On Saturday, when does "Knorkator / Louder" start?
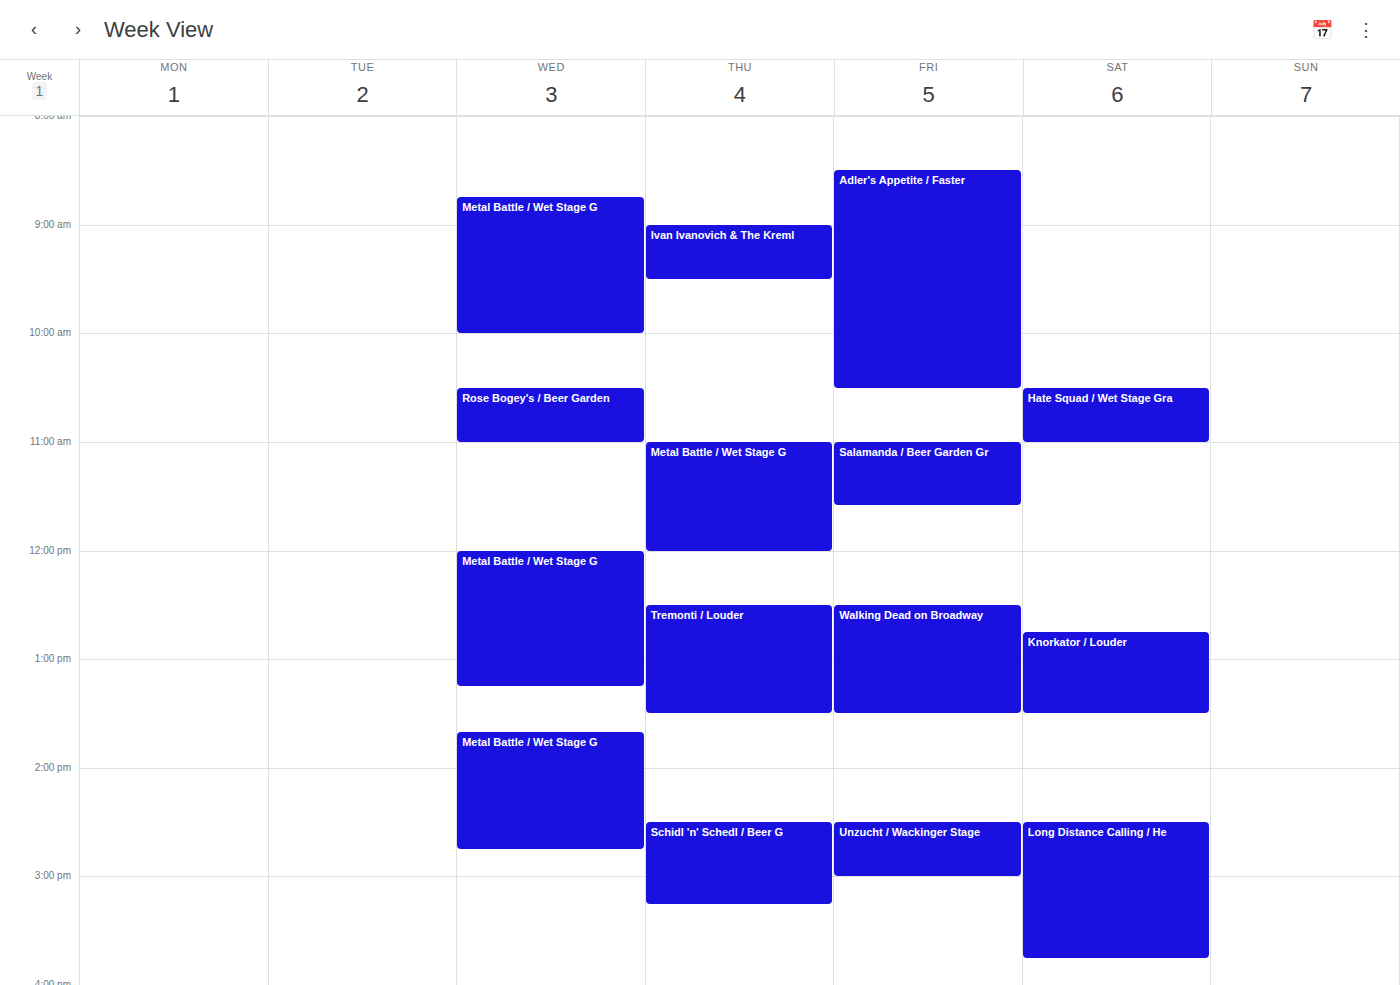
12:45 PM